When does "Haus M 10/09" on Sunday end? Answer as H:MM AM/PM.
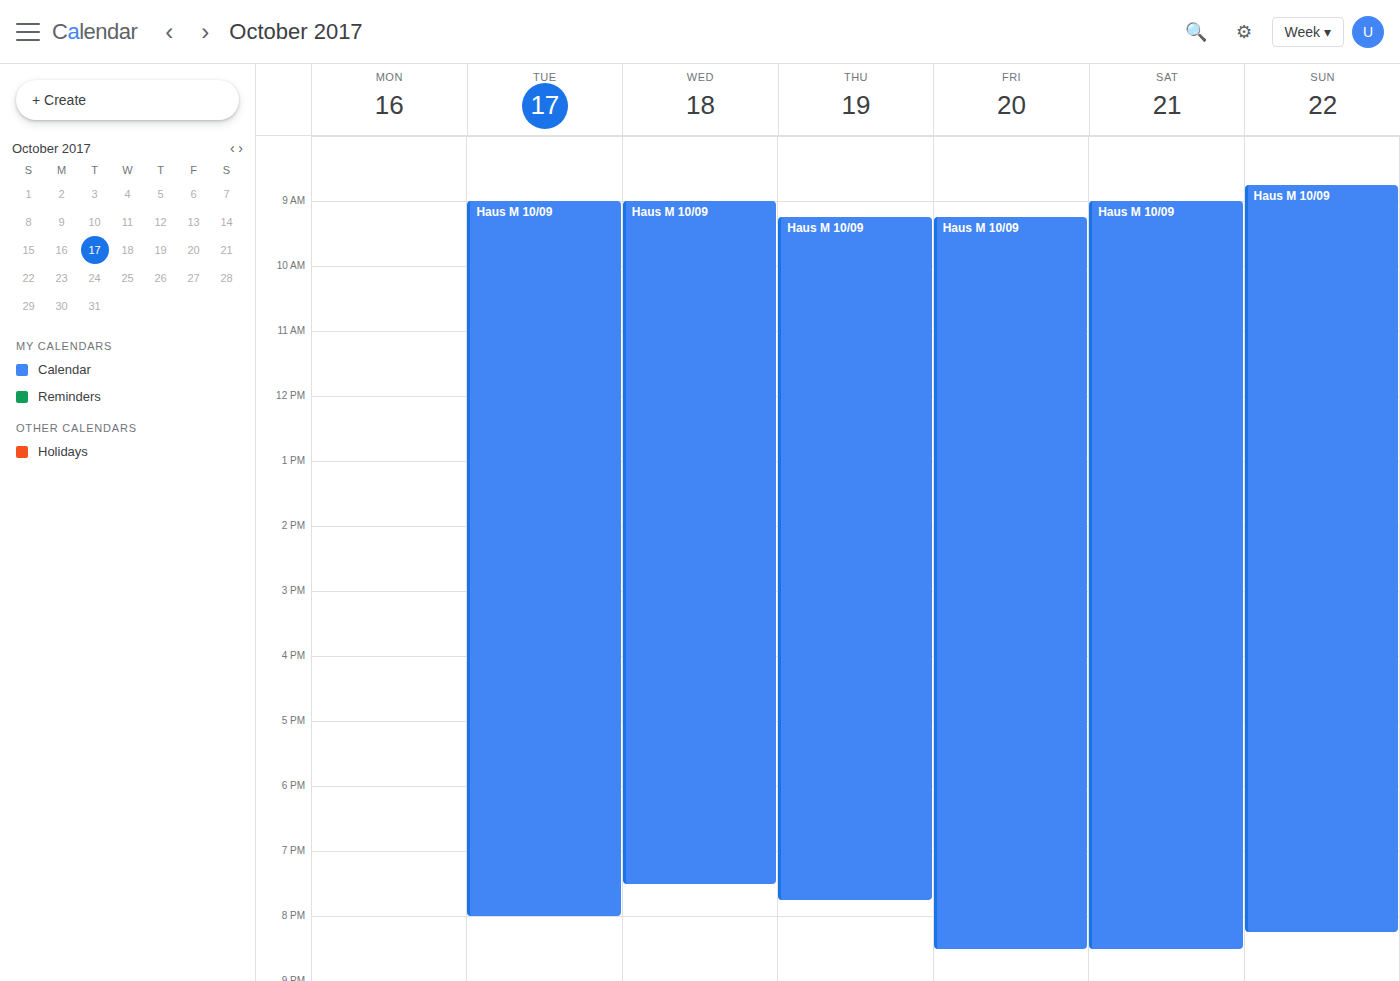
8:15 PM